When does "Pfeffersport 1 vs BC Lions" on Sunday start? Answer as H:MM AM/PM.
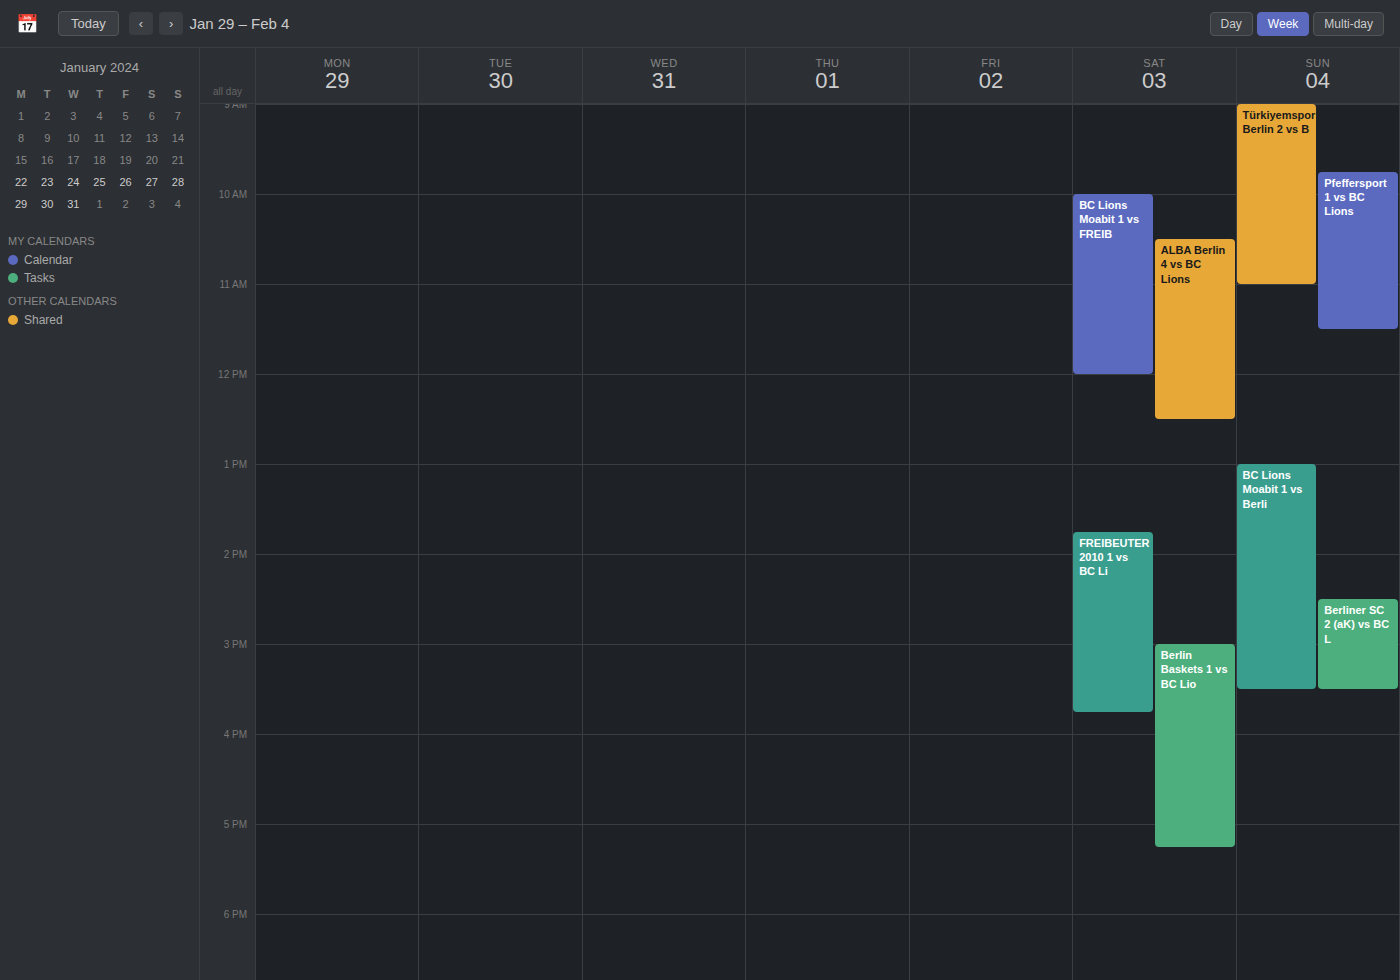
9:45 AM